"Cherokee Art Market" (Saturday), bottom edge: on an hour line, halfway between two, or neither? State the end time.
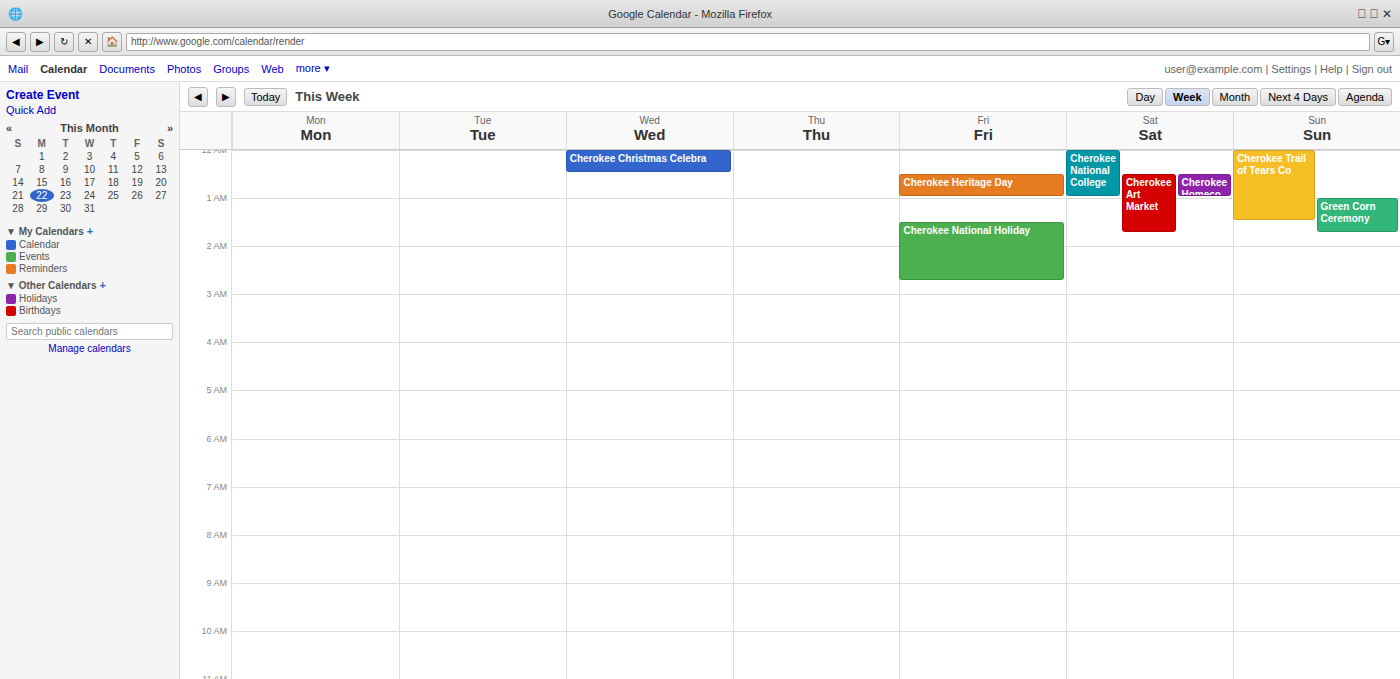
1:45 AM -- neither: three quarters of the way from the 1 AM line to the 2 AM line.